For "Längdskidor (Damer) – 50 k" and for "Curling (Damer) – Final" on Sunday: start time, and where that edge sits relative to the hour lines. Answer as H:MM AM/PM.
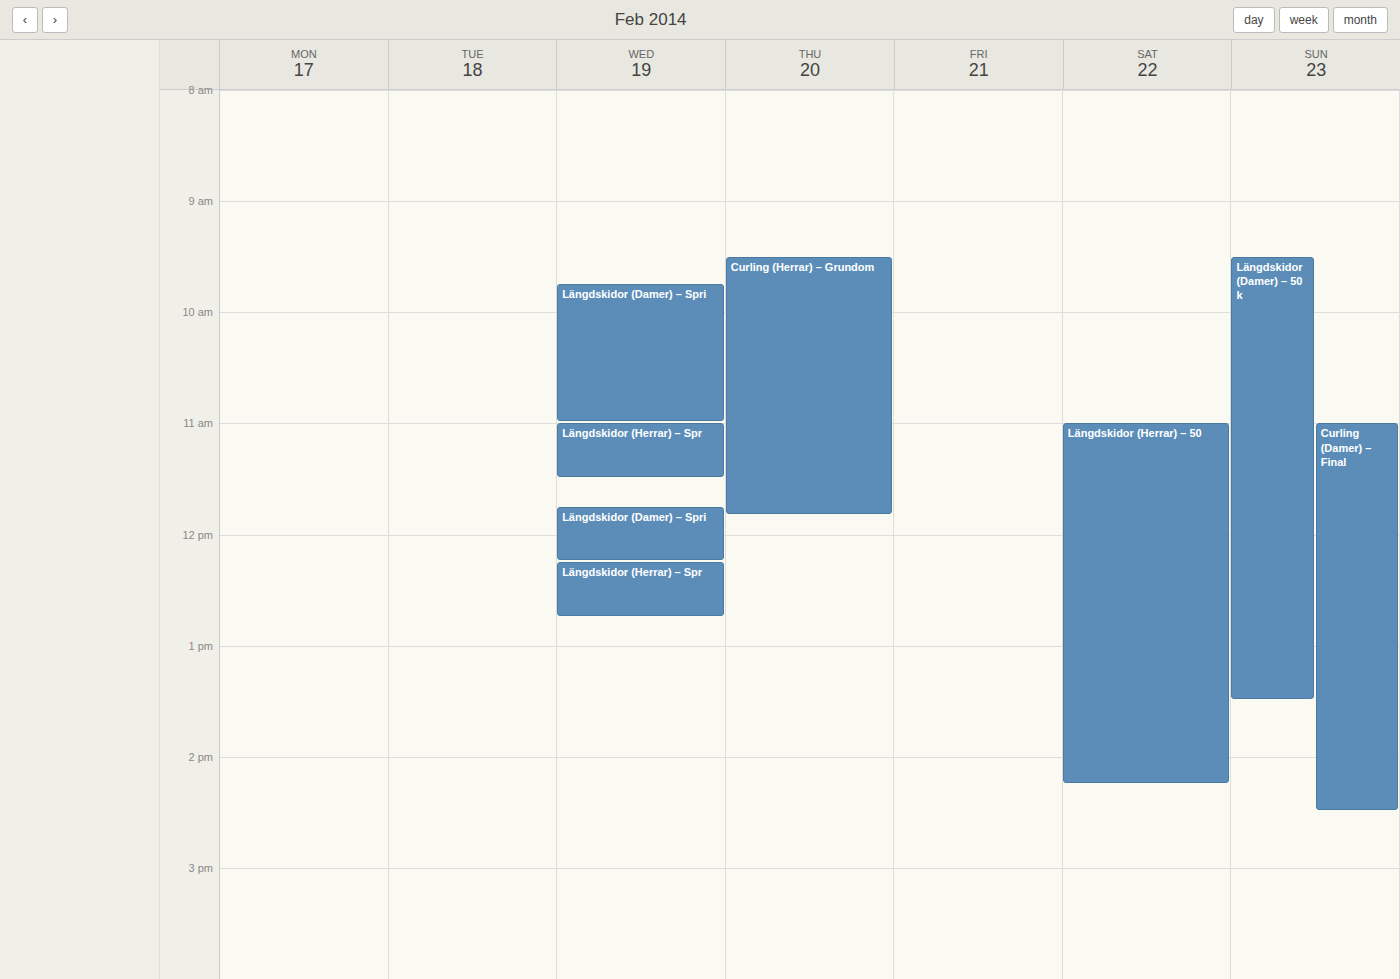
"Längdskidor (Damer) – 50 k": 9:30 AM, halfway between the 9 AM and 10 AM lines. "Curling (Damer) – Final": 11:00 AM, exactly on the 11 AM line.